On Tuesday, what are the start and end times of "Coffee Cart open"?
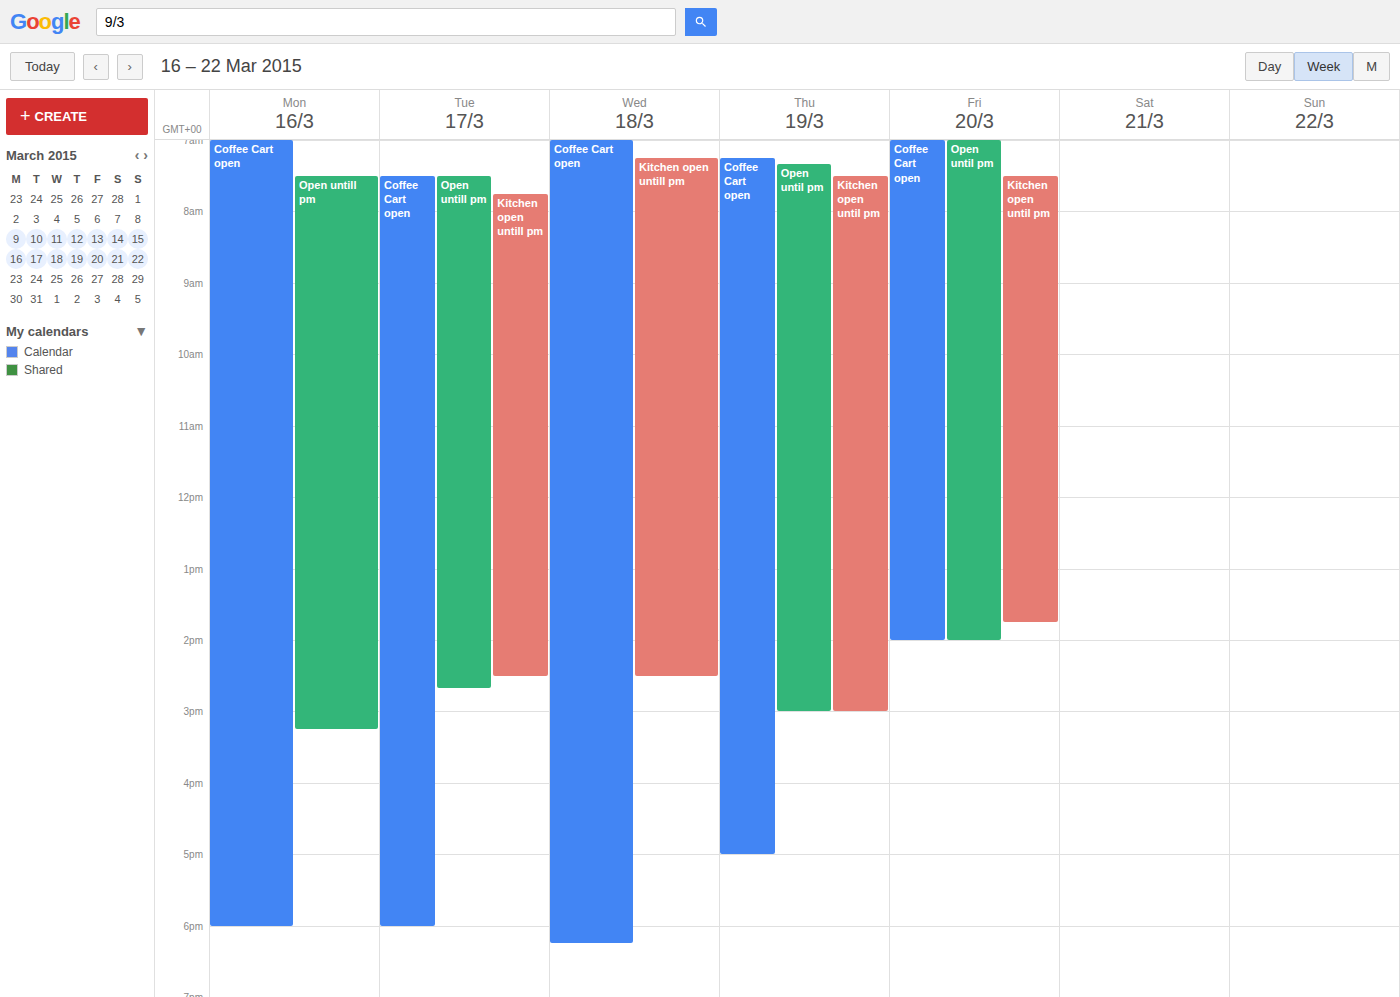
7:30 AM to 6:00 PM